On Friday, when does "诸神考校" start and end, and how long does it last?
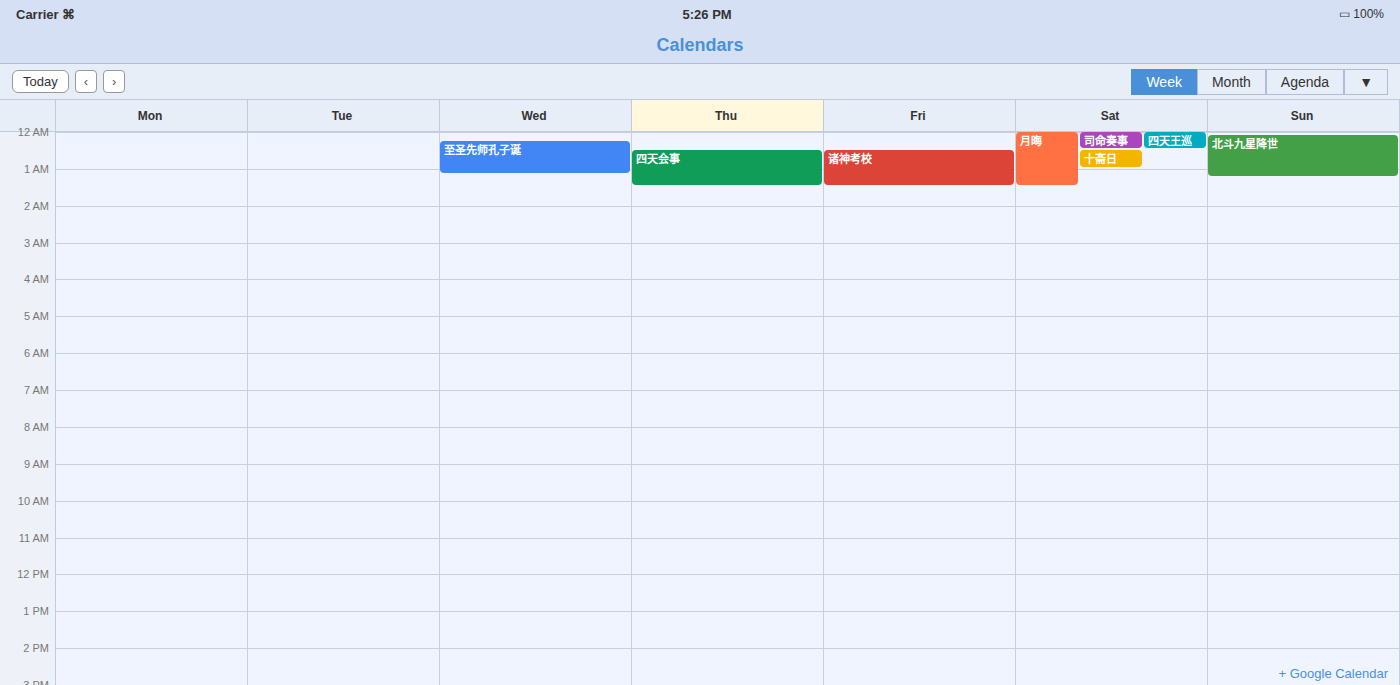
12:30 AM to 1:30 AM, 1 hour